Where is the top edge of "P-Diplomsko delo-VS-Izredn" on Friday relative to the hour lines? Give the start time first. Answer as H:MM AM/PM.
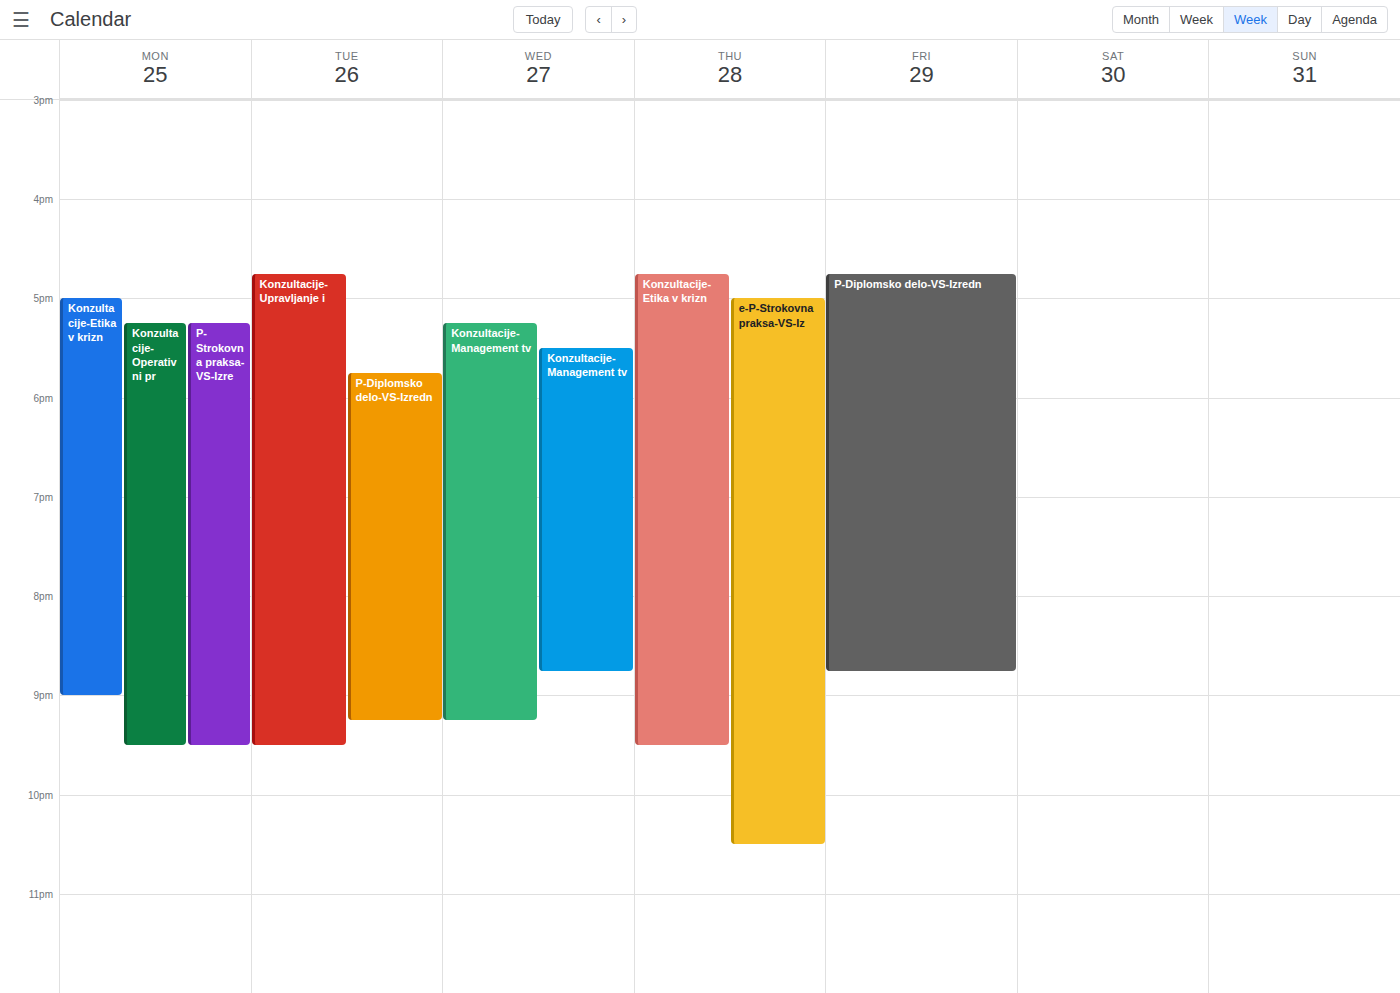
4:45 PM -- neither: three quarters of the way from the 4 PM line to the 5 PM line.